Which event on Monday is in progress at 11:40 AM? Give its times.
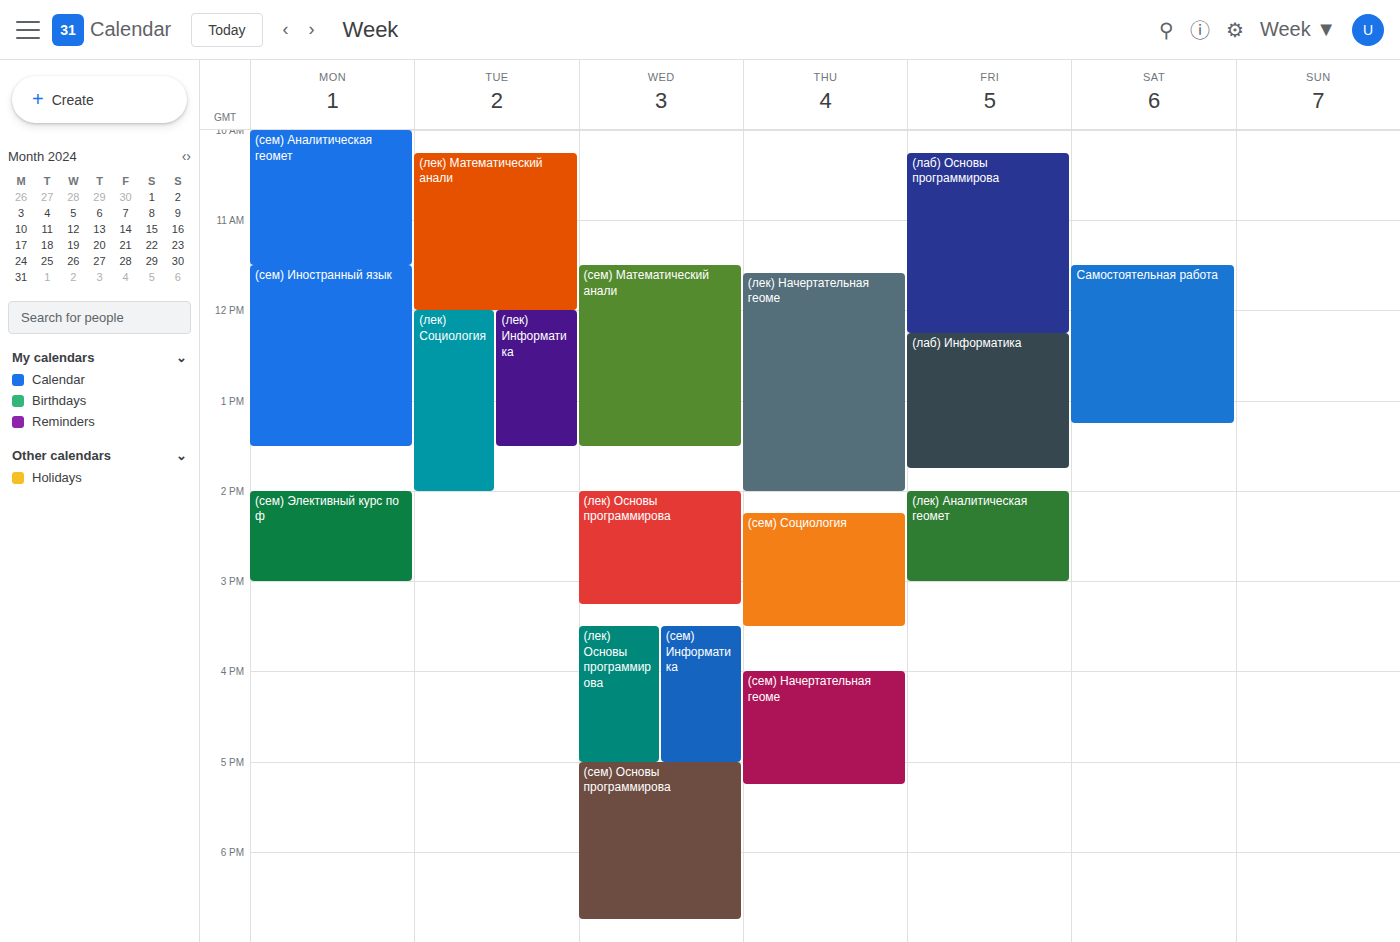
"(сем) Иностранный язык", 11:30 AM to 1:30 PM